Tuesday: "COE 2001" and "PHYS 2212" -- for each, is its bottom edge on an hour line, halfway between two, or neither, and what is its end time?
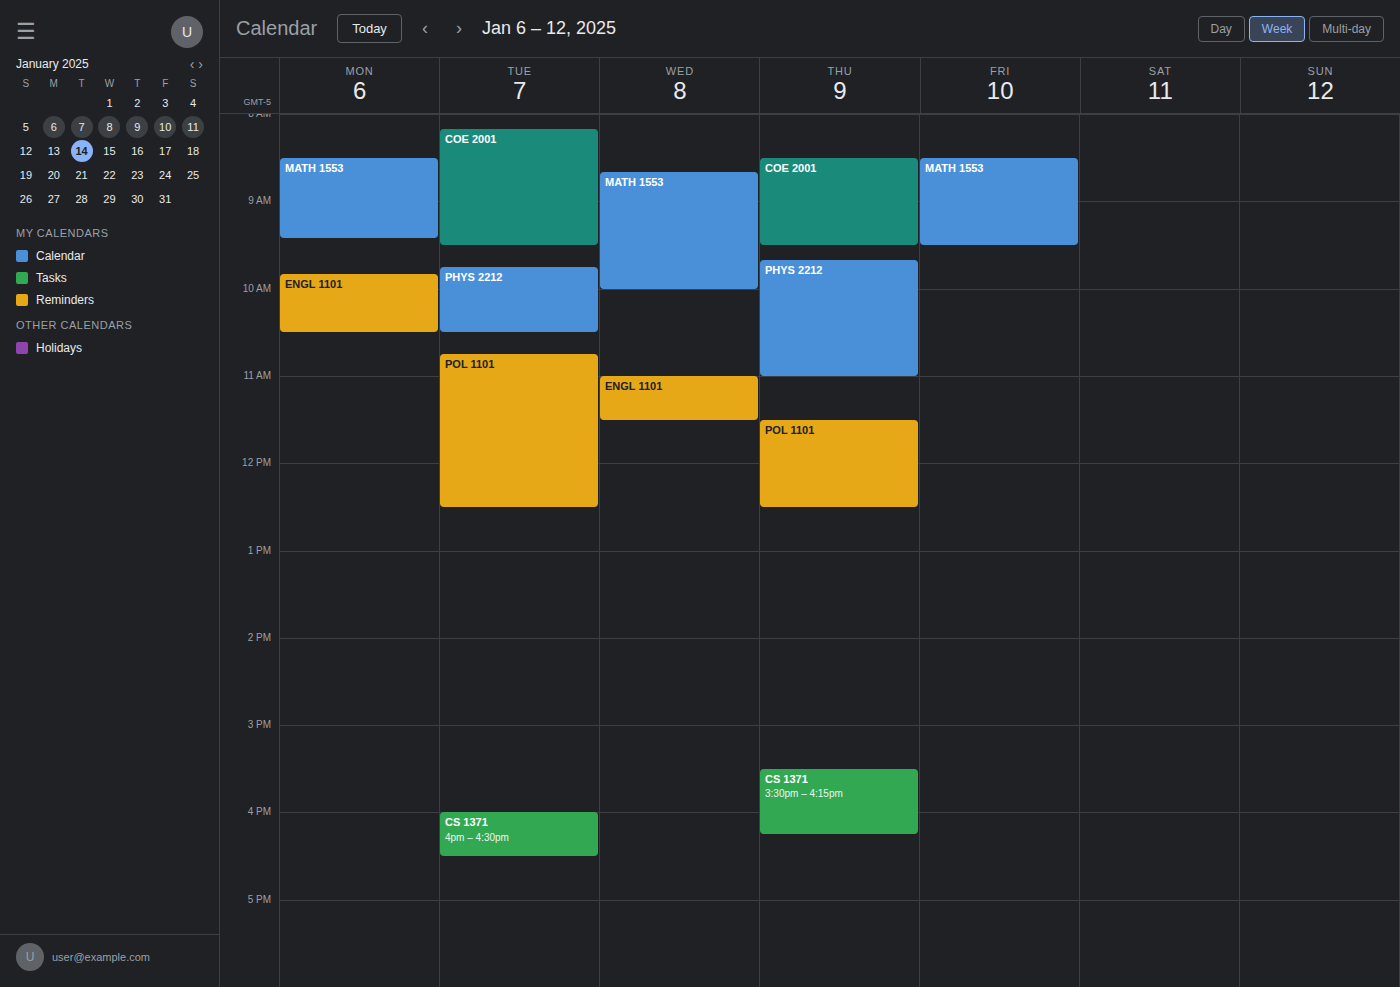
"COE 2001": 09:30, halfway between the 09:00 and 10:00 lines. "PHYS 2212": 10:30, halfway between the 10:00 and 11:00 lines.